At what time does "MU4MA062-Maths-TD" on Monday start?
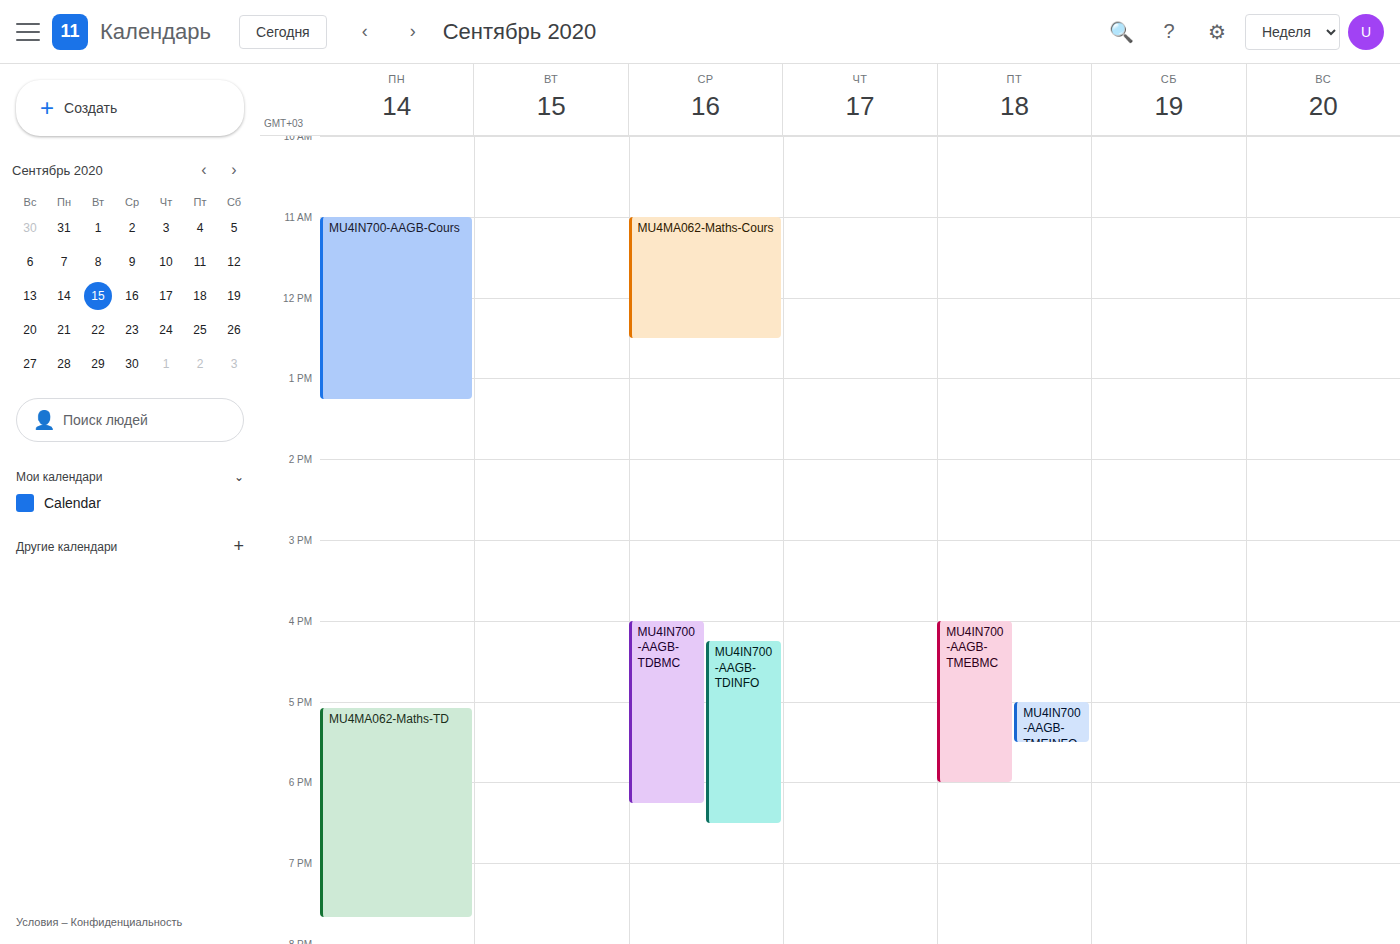
5:05 PM